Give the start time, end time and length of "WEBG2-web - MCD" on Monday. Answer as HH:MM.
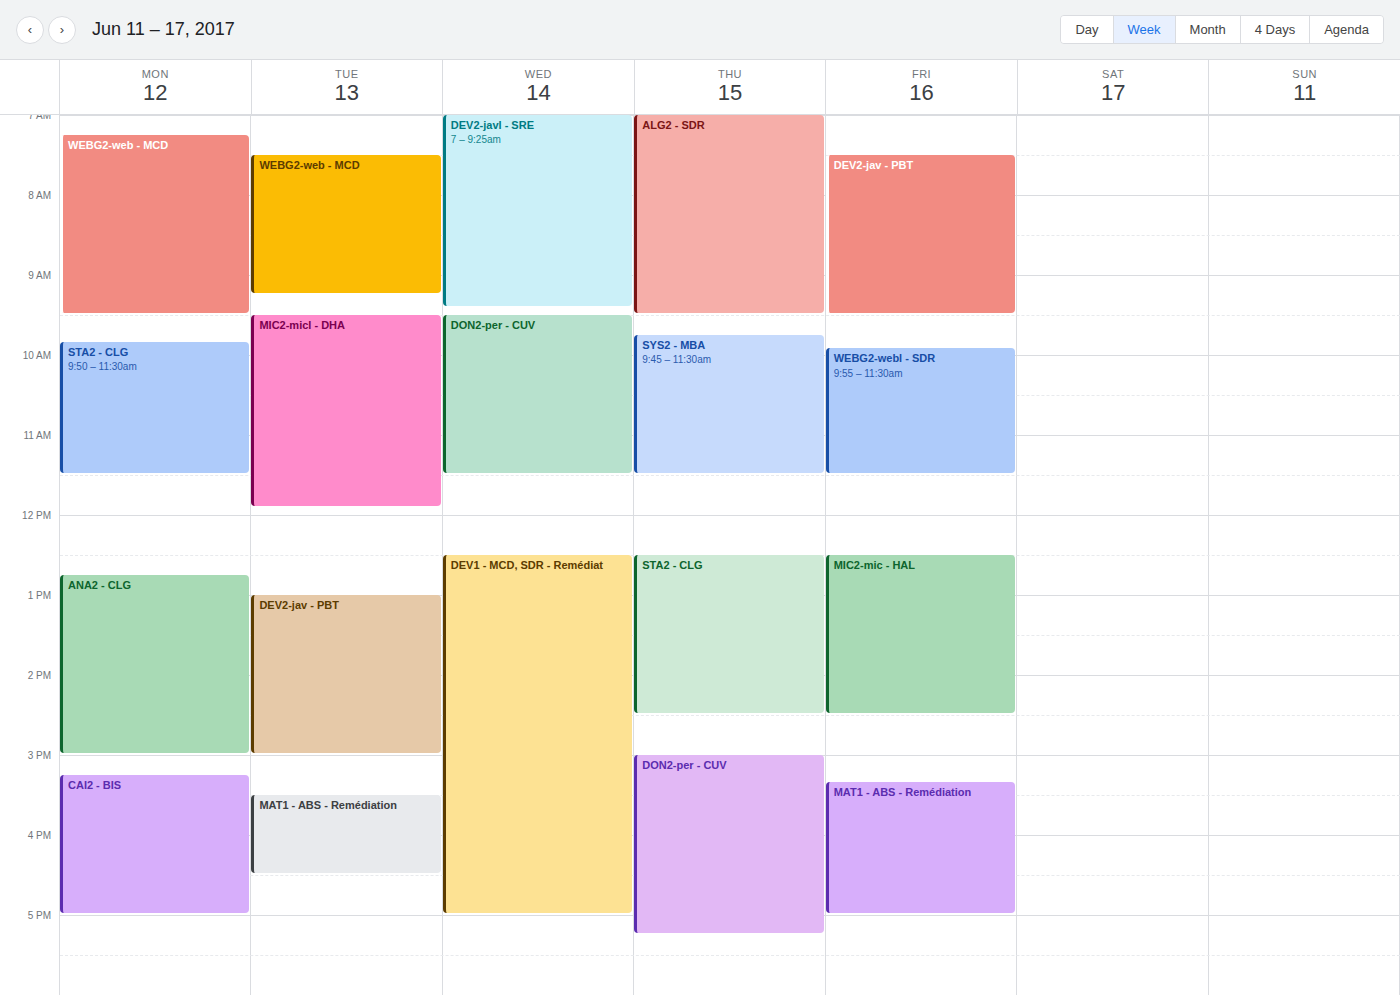
07:15 to 09:30, 2 hours 15 minutes